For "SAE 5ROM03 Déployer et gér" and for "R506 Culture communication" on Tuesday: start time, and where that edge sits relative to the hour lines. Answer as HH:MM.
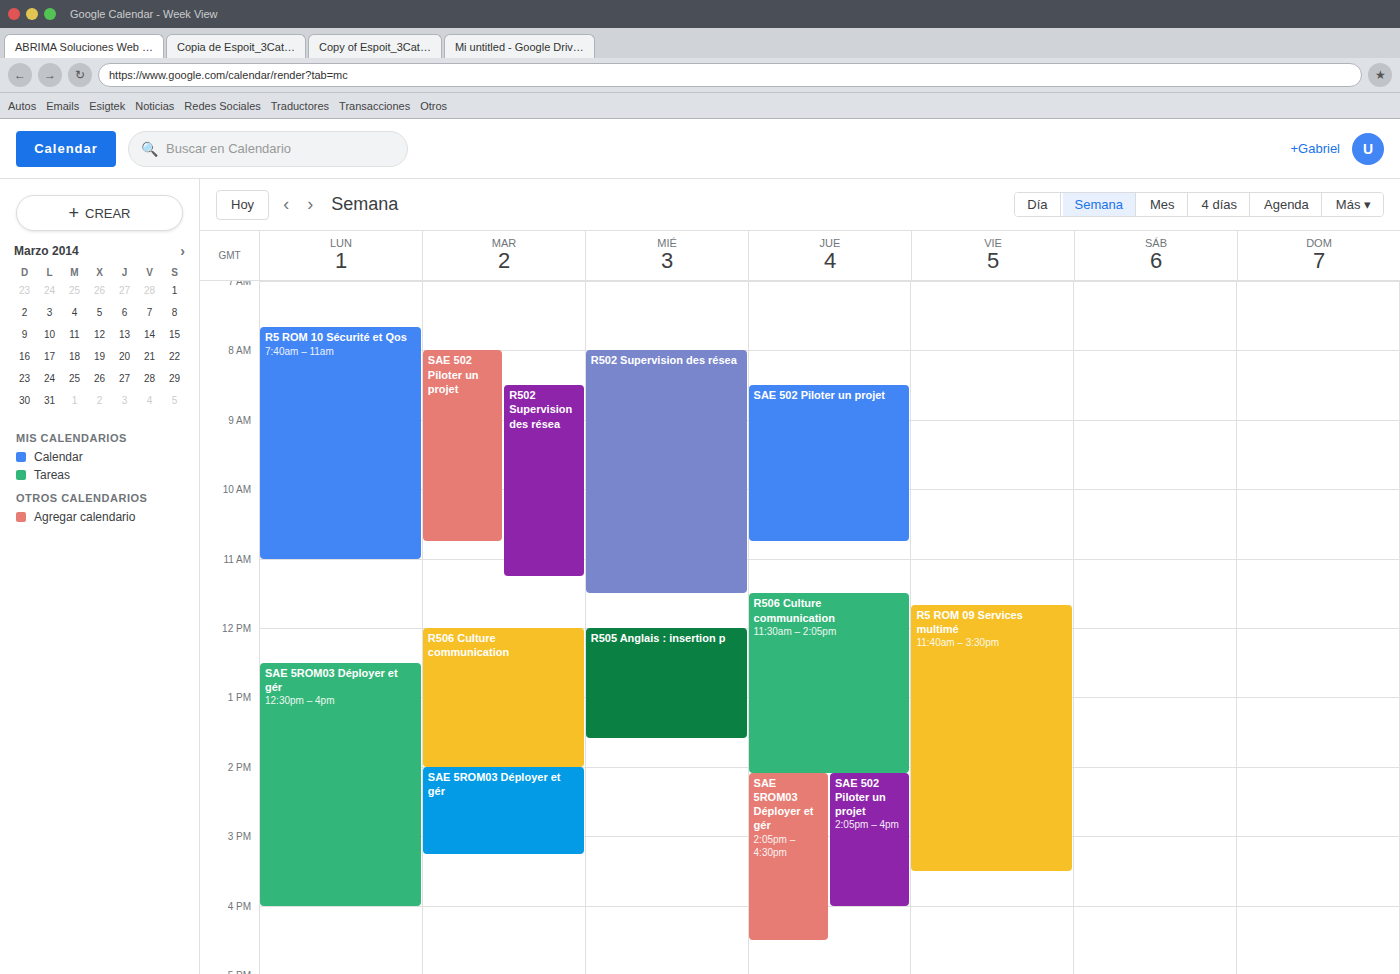
"SAE 5ROM03 Déployer et gér": 14:00, exactly on the 14:00 line. "R506 Culture communication": 12:00, exactly on the 12:00 line.